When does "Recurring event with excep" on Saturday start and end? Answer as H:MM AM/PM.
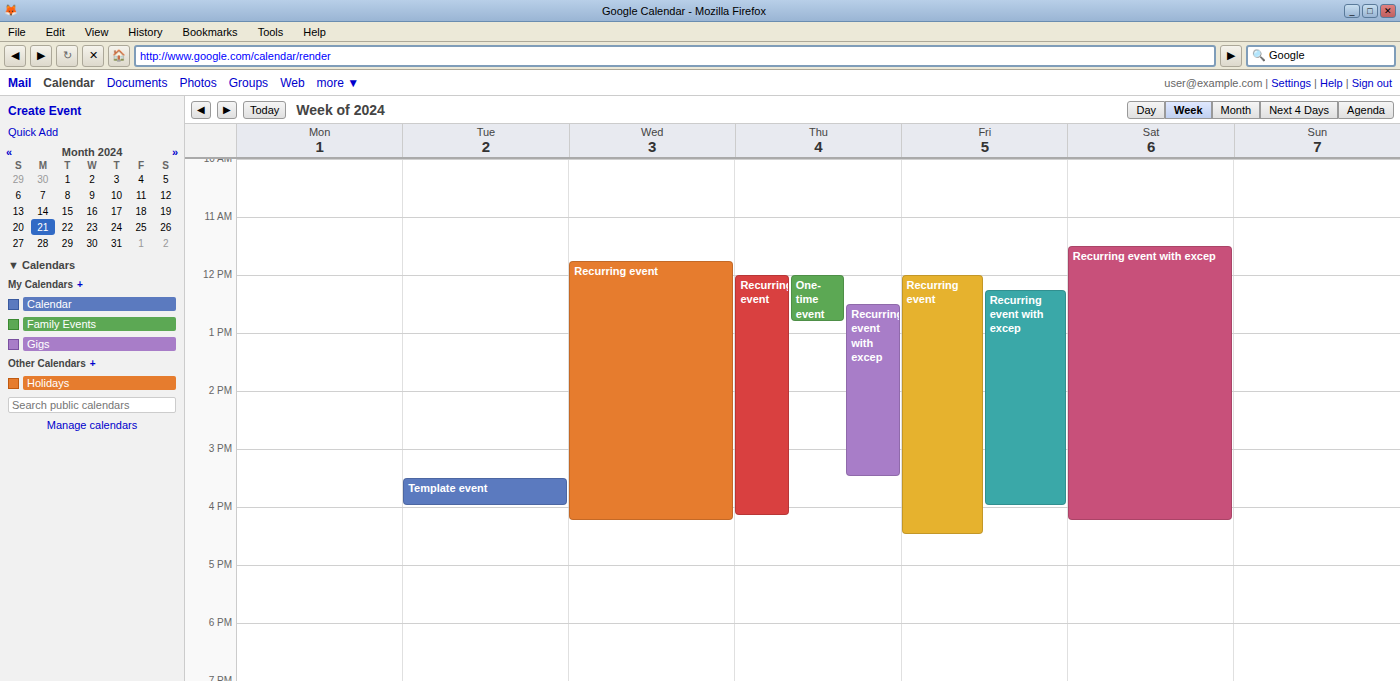
11:30 AM to 4:15 PM